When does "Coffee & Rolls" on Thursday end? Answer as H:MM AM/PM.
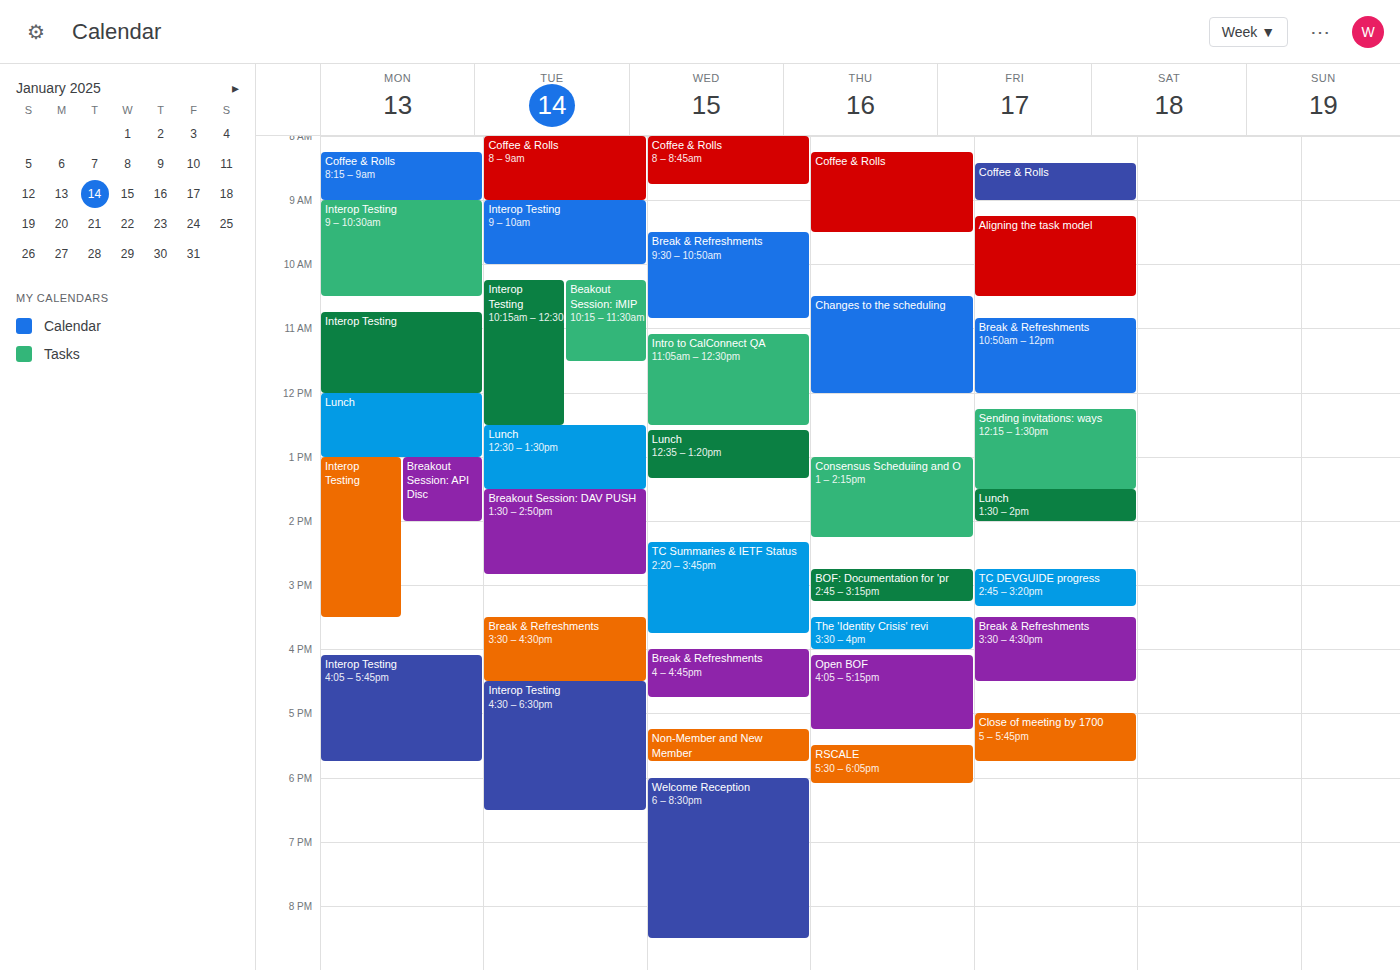
9:30 AM